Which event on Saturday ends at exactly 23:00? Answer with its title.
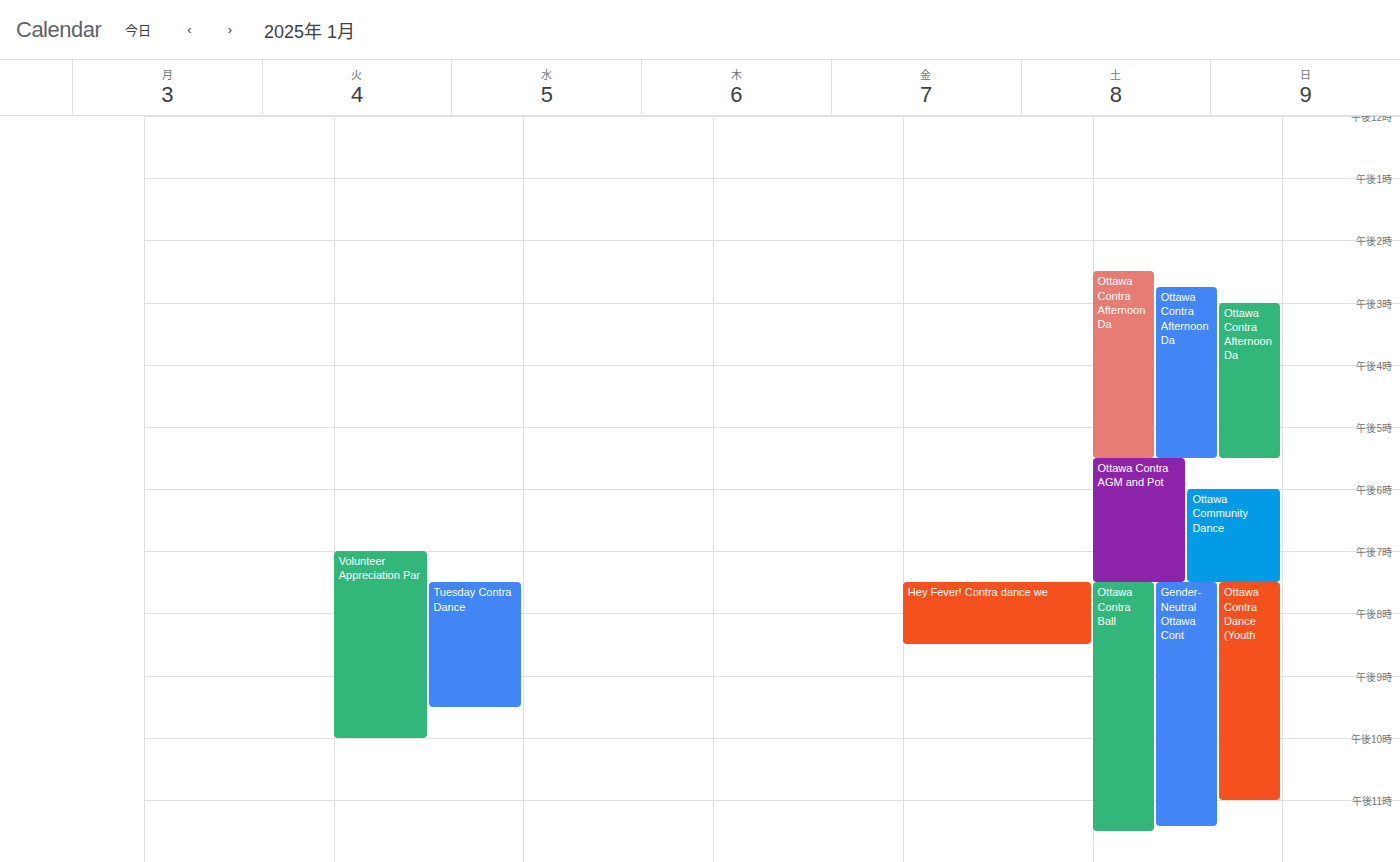
"Ottawa Contra Dance (Youth"